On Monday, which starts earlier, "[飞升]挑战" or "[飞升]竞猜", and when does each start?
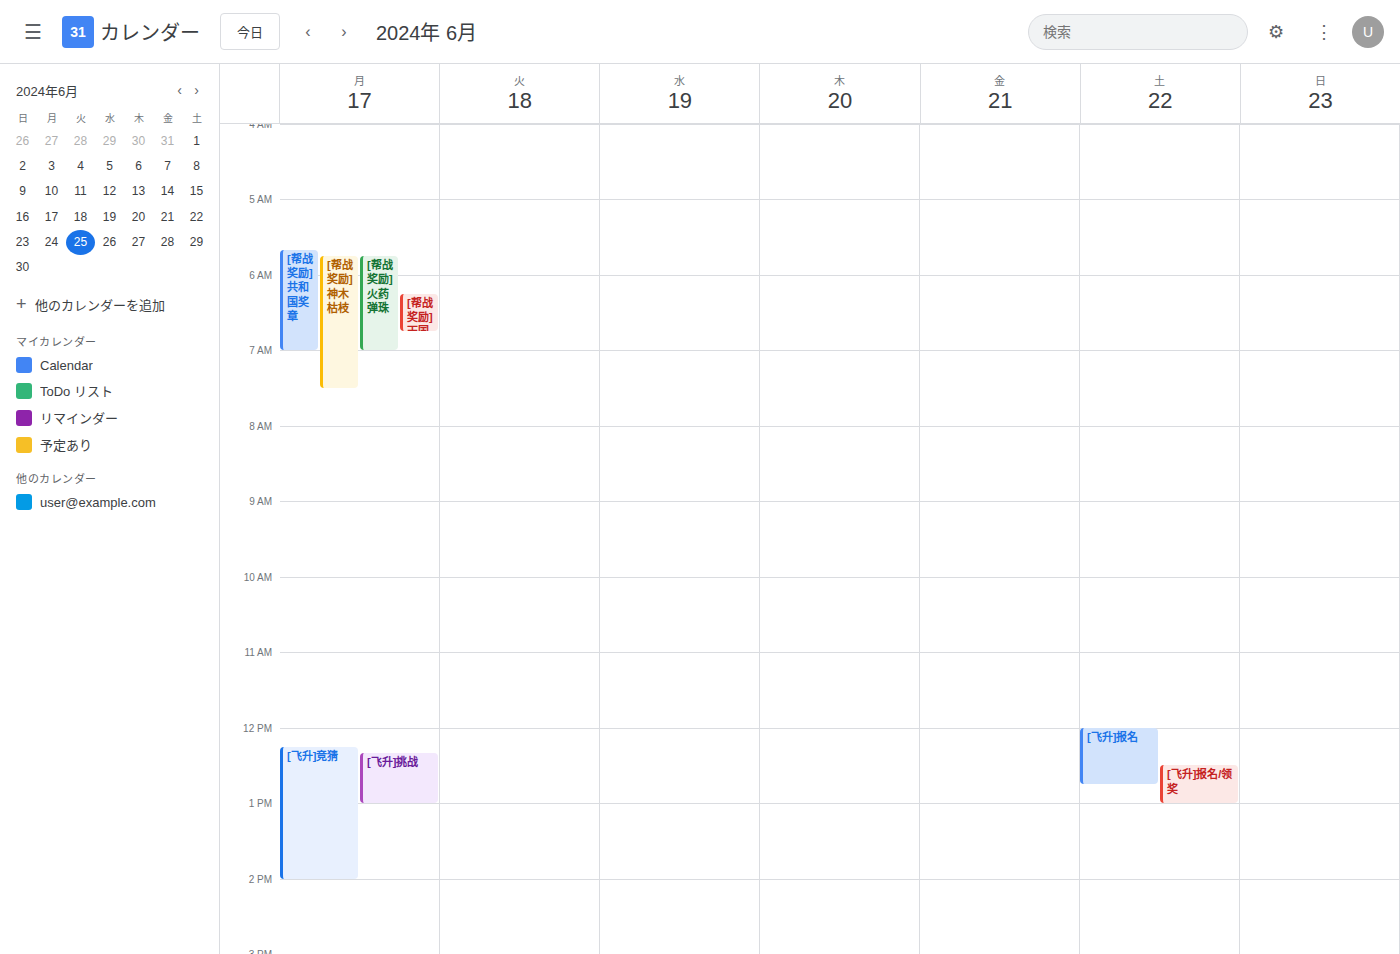
"[飞升]竞猜" 12:15 PM; "[飞升]挑战" 12:20 PM.